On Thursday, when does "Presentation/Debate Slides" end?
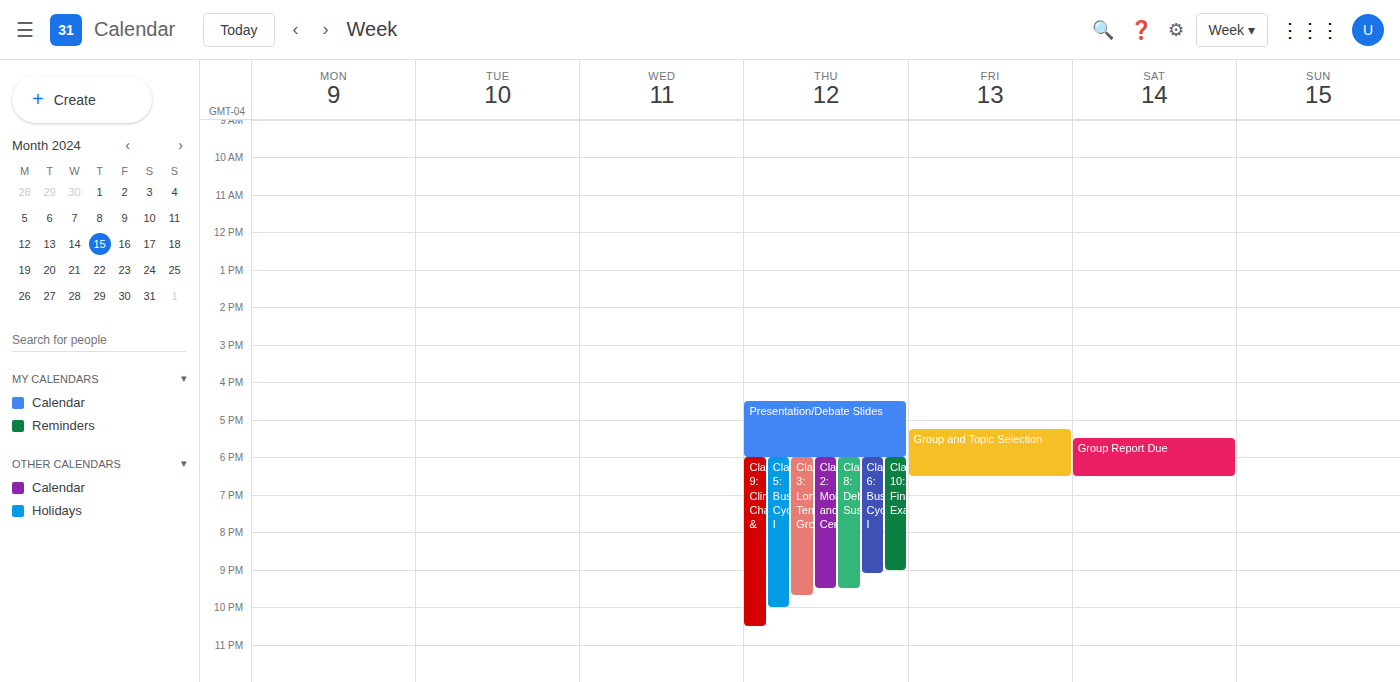
6:00 PM